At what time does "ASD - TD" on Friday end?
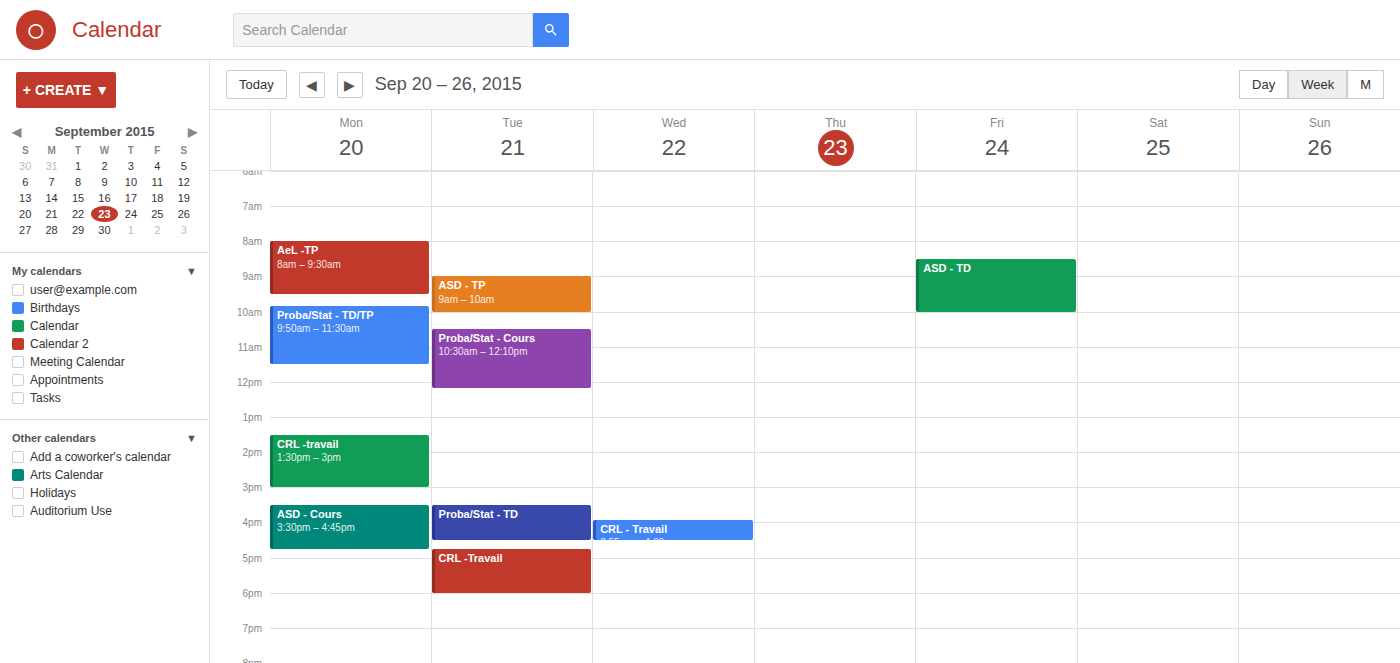
10:00 AM